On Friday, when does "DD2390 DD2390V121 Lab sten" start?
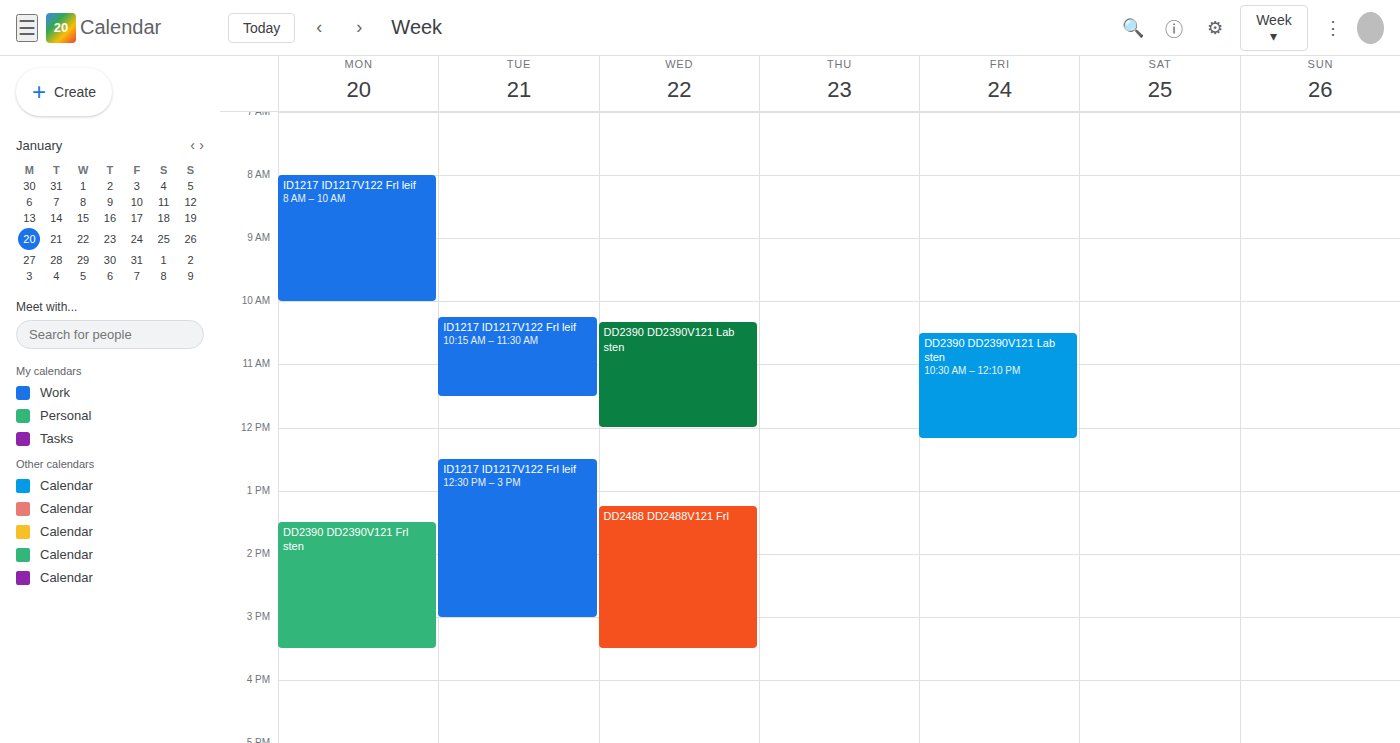
10:30 AM